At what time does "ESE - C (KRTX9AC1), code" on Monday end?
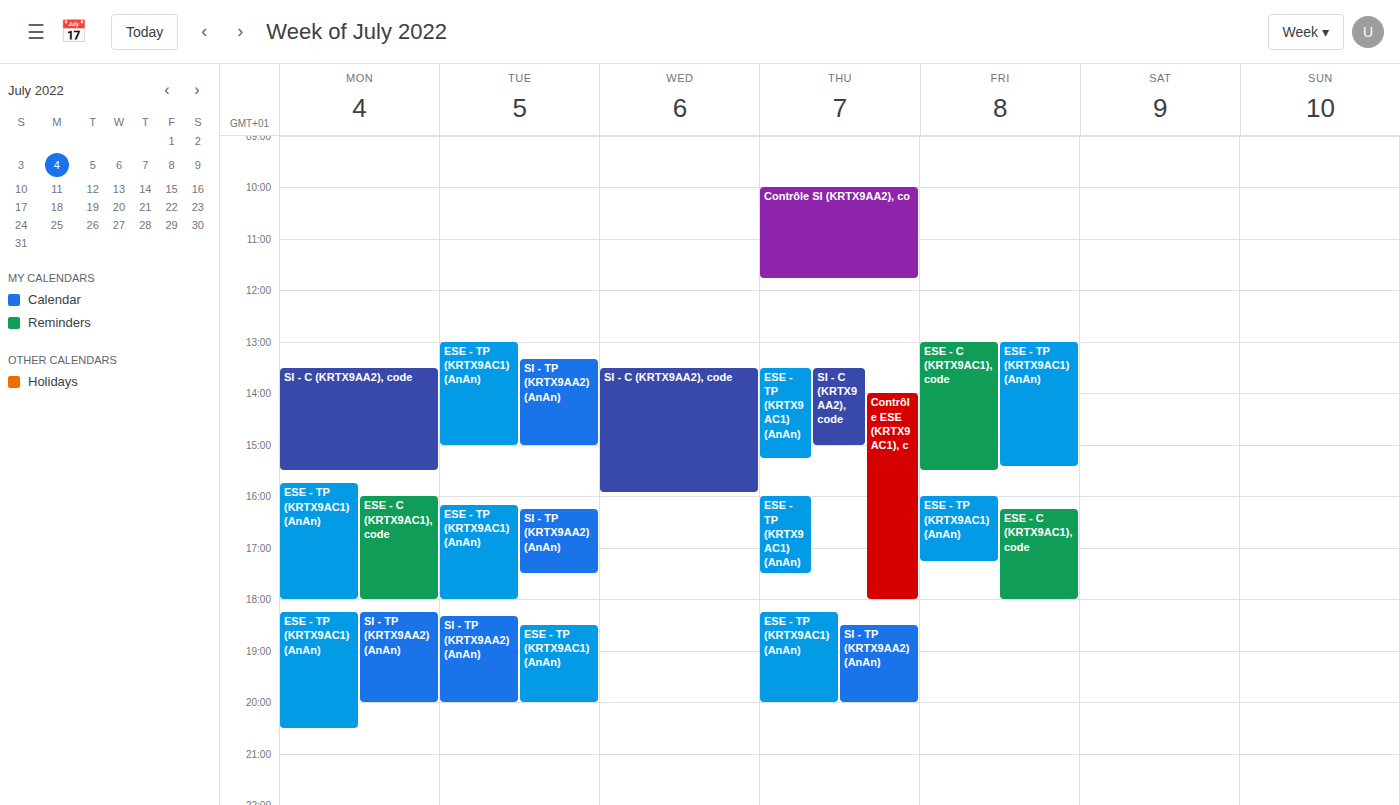
6:00 PM